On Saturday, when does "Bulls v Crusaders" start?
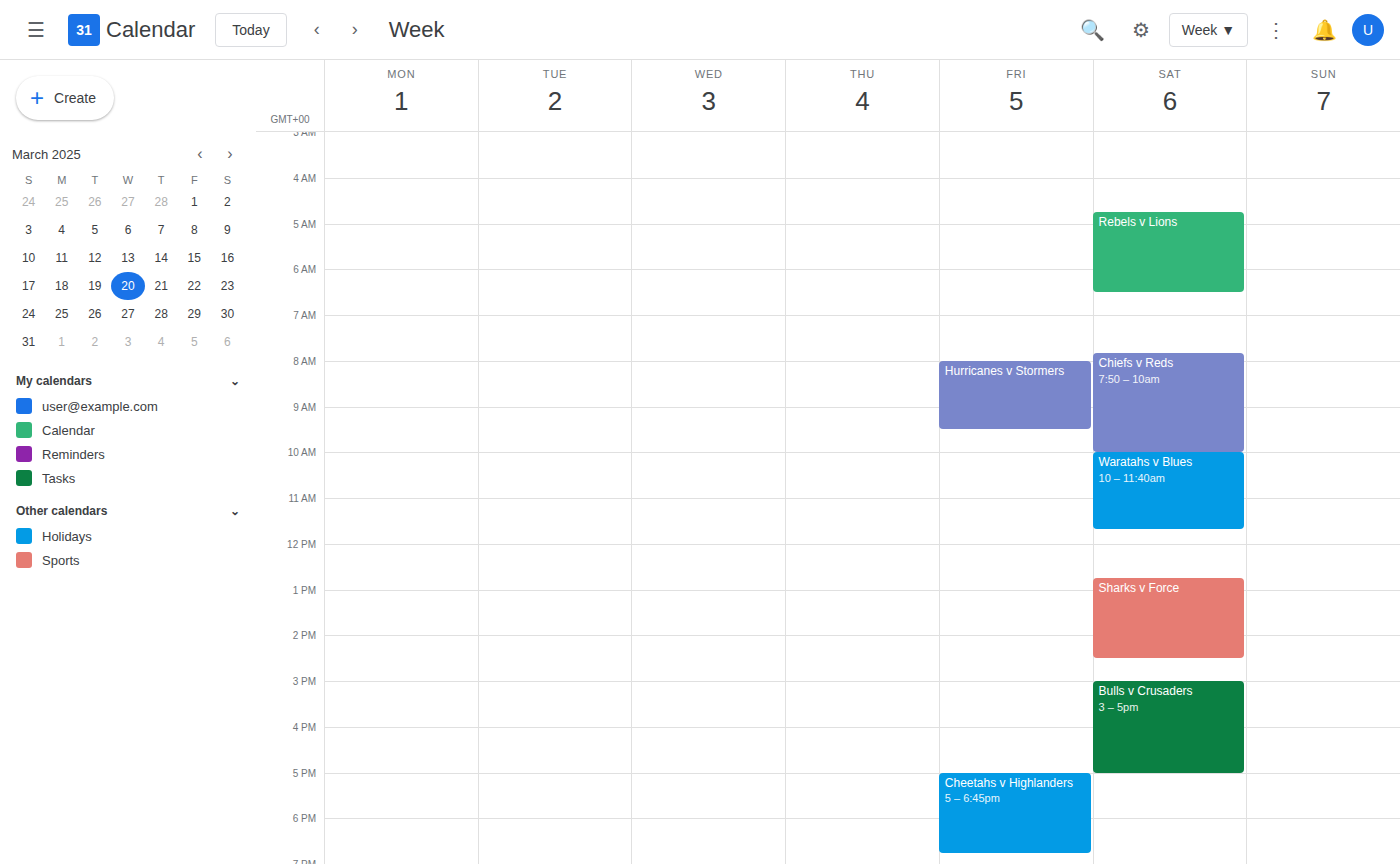
3:00 PM